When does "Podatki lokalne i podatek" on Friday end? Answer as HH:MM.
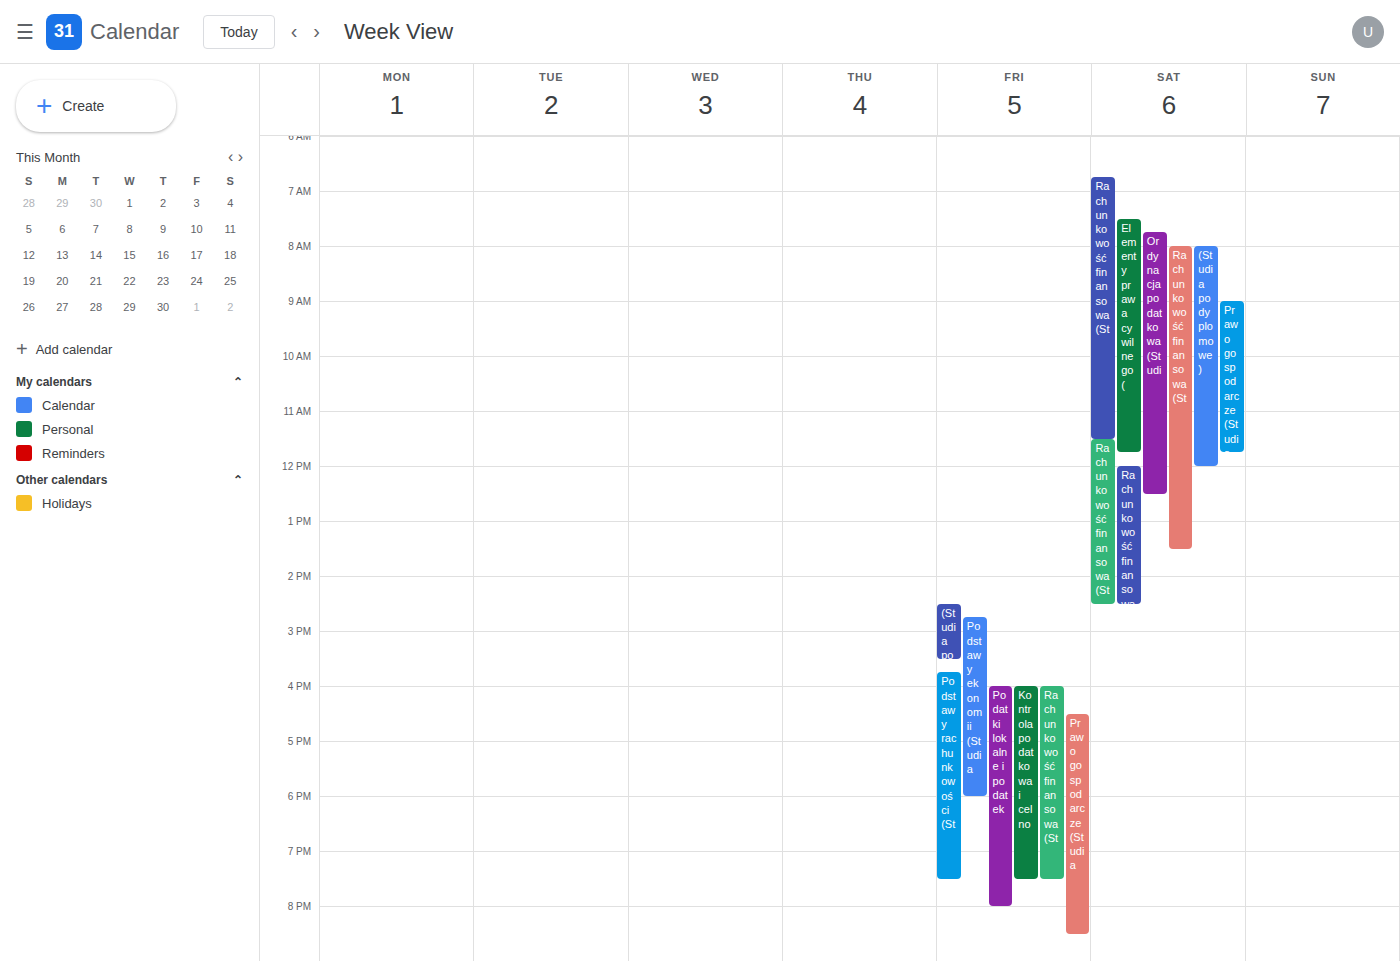
20:00